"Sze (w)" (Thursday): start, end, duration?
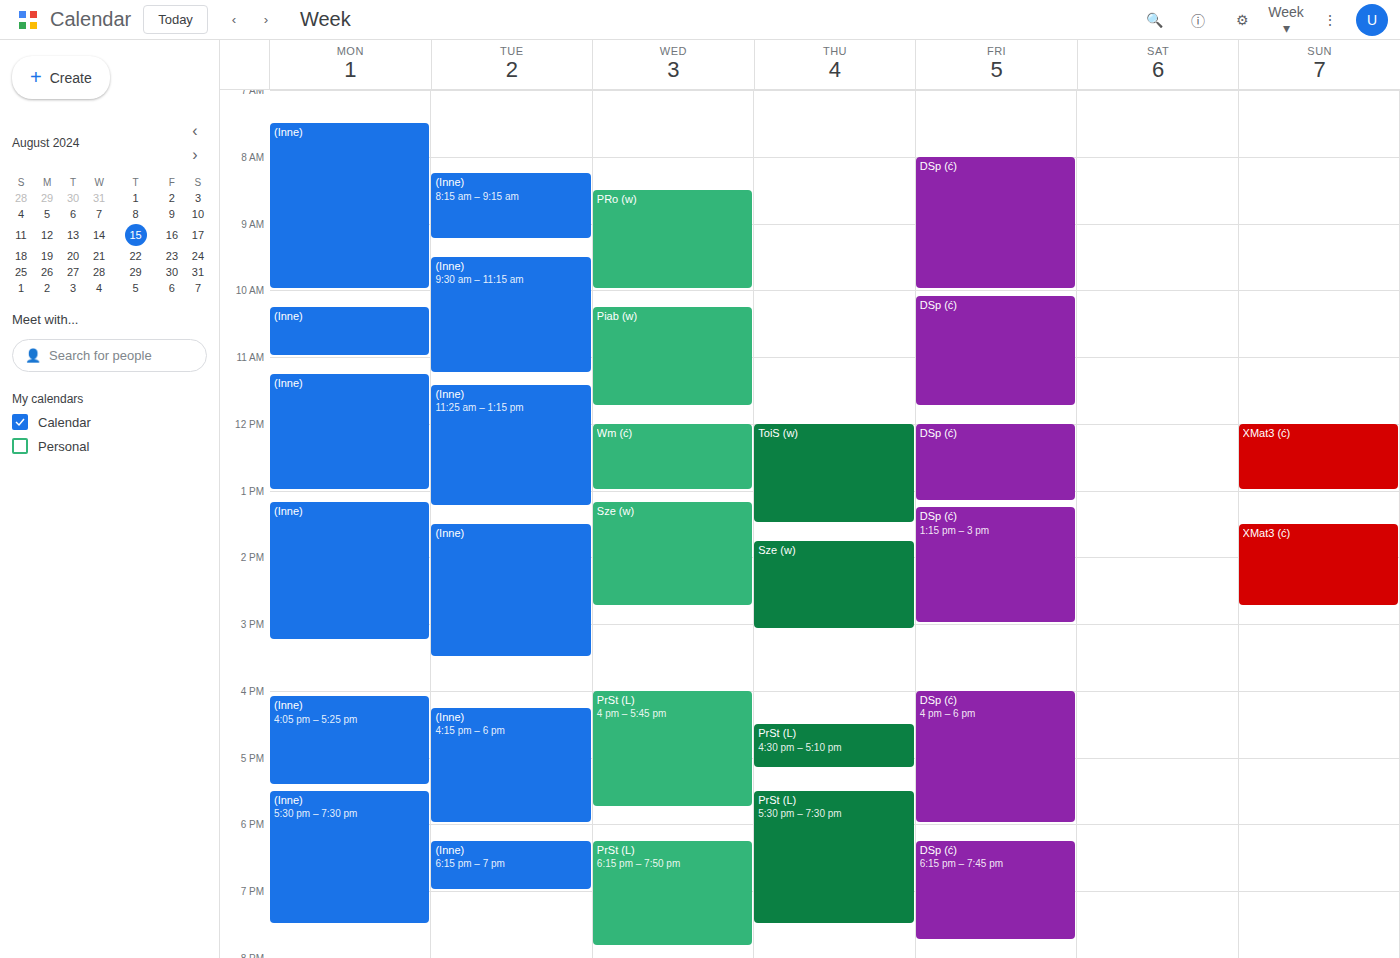
1:45 PM to 3:05 PM, 1 hour 20 minutes